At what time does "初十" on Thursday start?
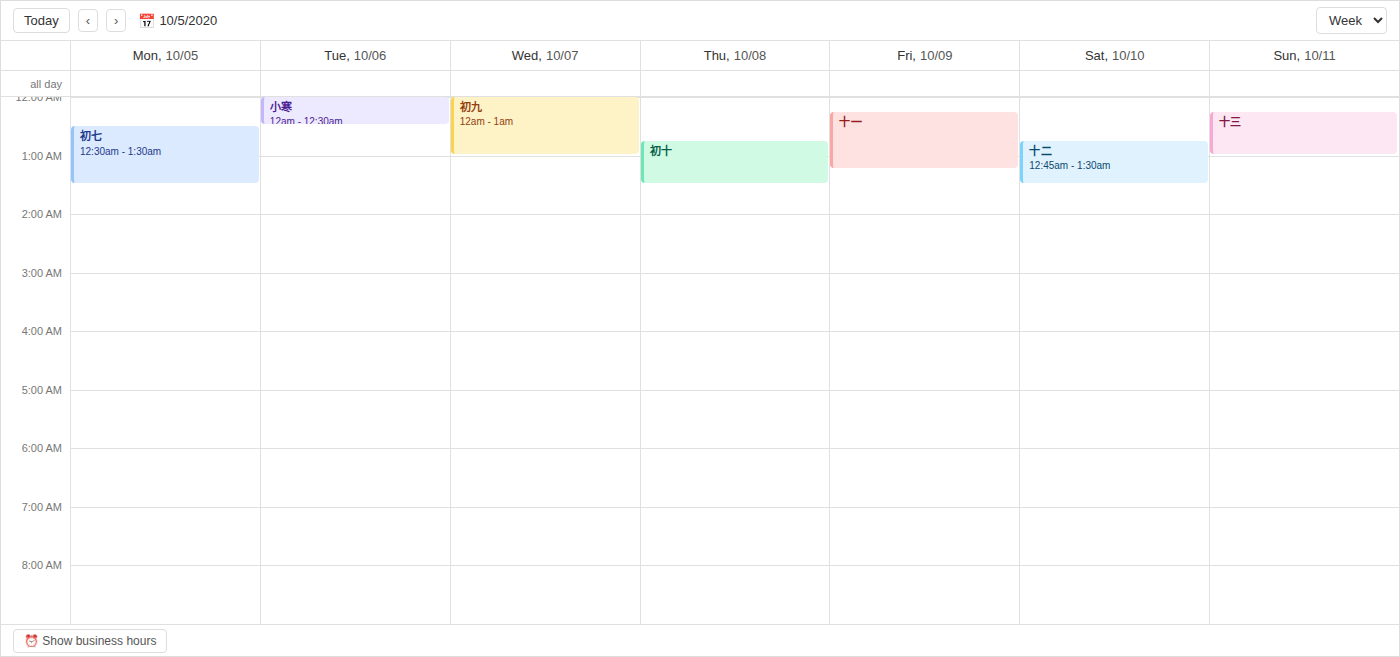
12:45 AM